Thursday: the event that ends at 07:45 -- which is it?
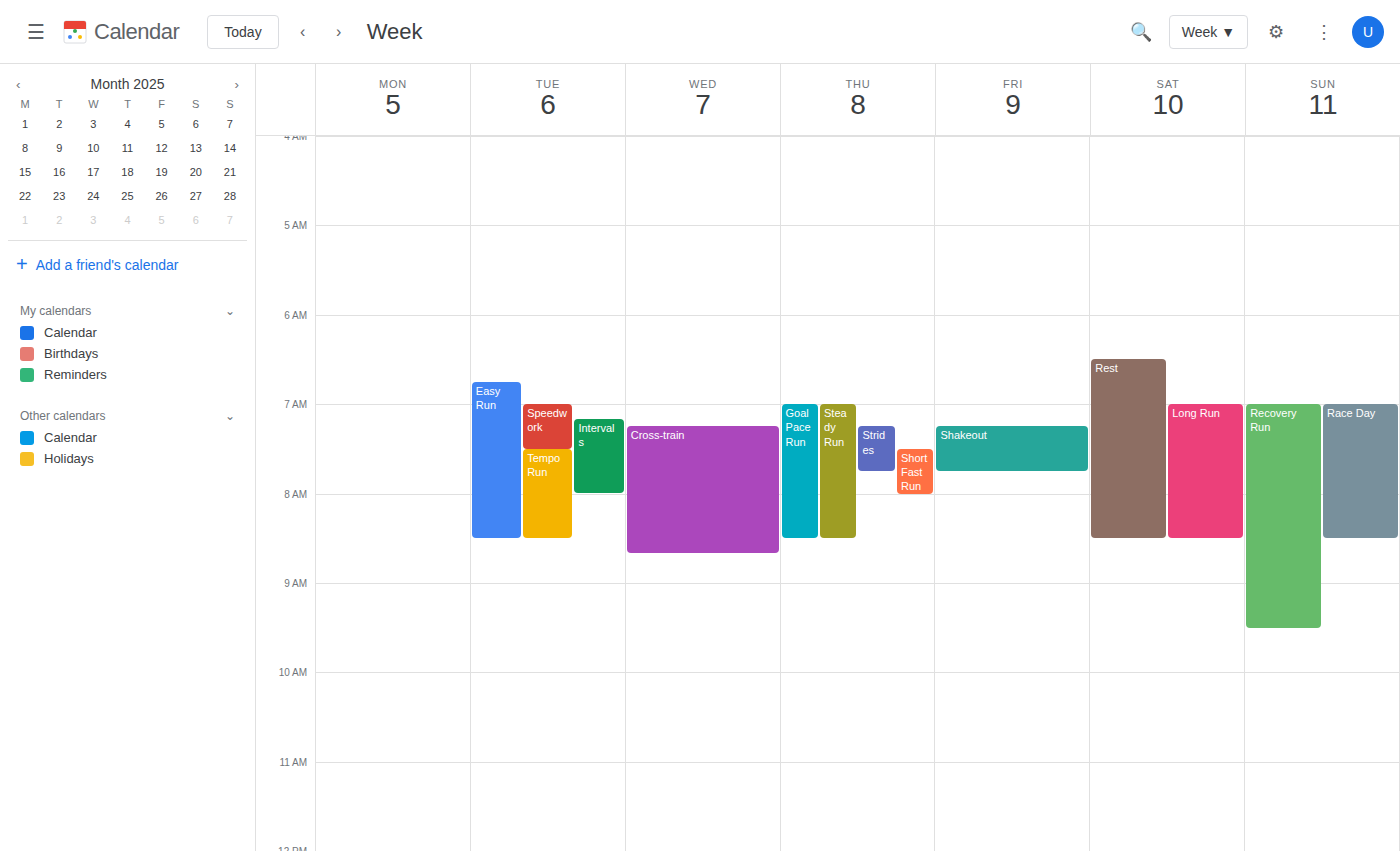
"Strides"